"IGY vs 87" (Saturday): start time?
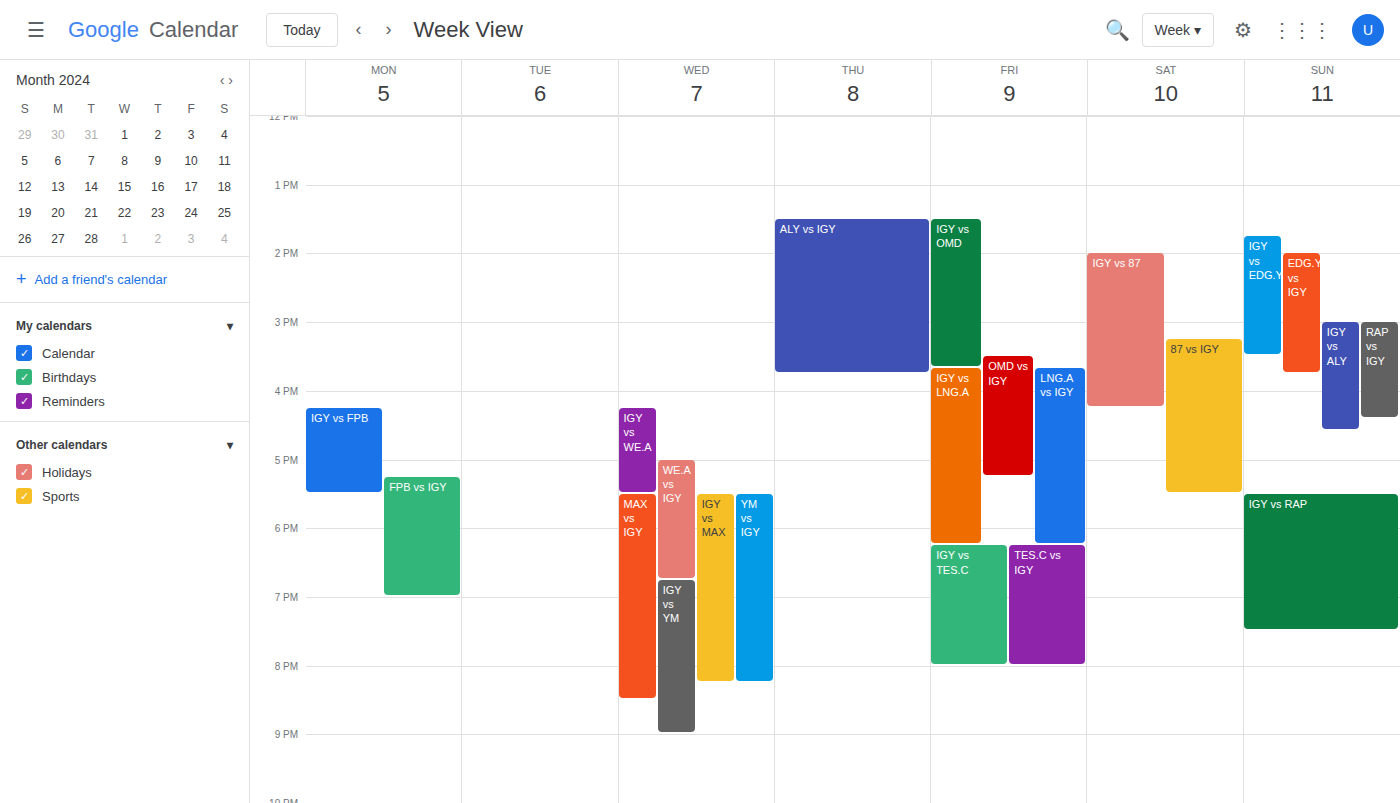
2:00 PM